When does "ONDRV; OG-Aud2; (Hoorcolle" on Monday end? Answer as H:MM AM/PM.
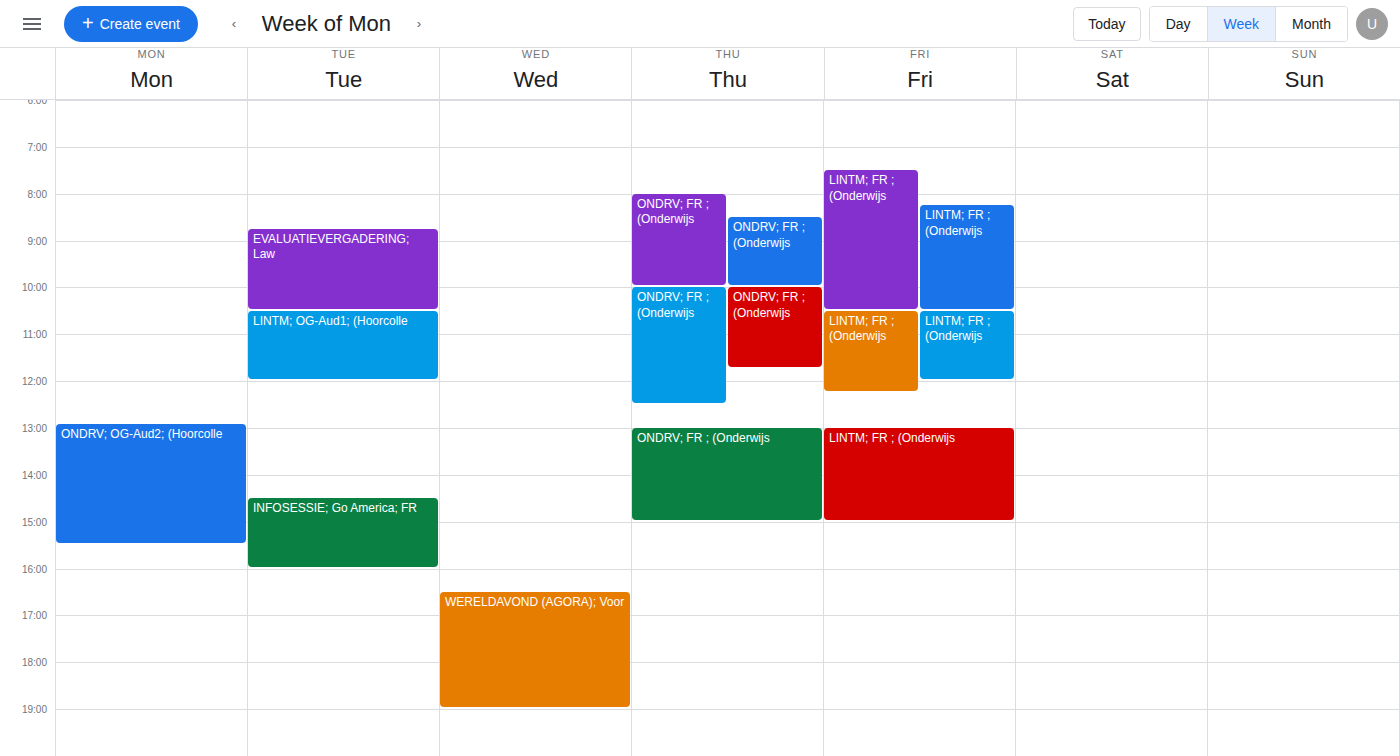
3:30 PM